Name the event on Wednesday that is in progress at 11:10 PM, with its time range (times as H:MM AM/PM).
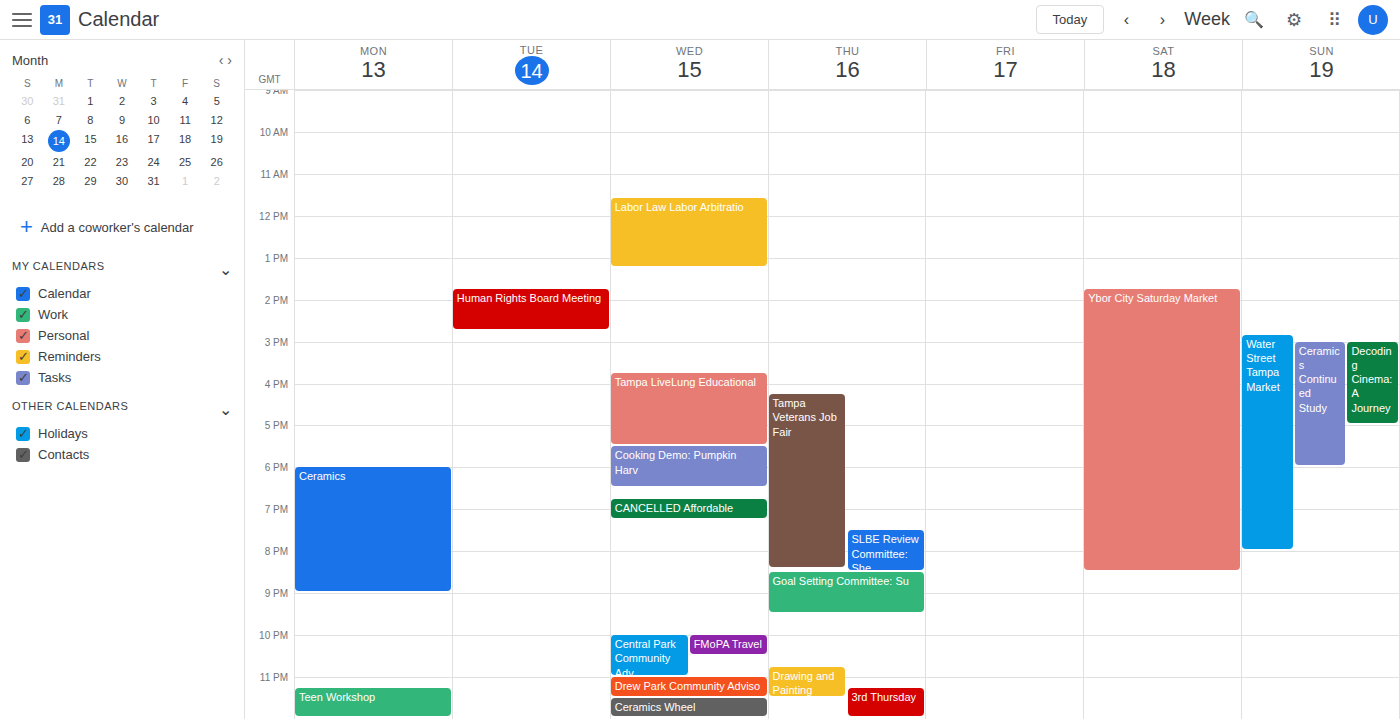
"Drew Park Community Adviso", 11:00 PM to 11:30 PM